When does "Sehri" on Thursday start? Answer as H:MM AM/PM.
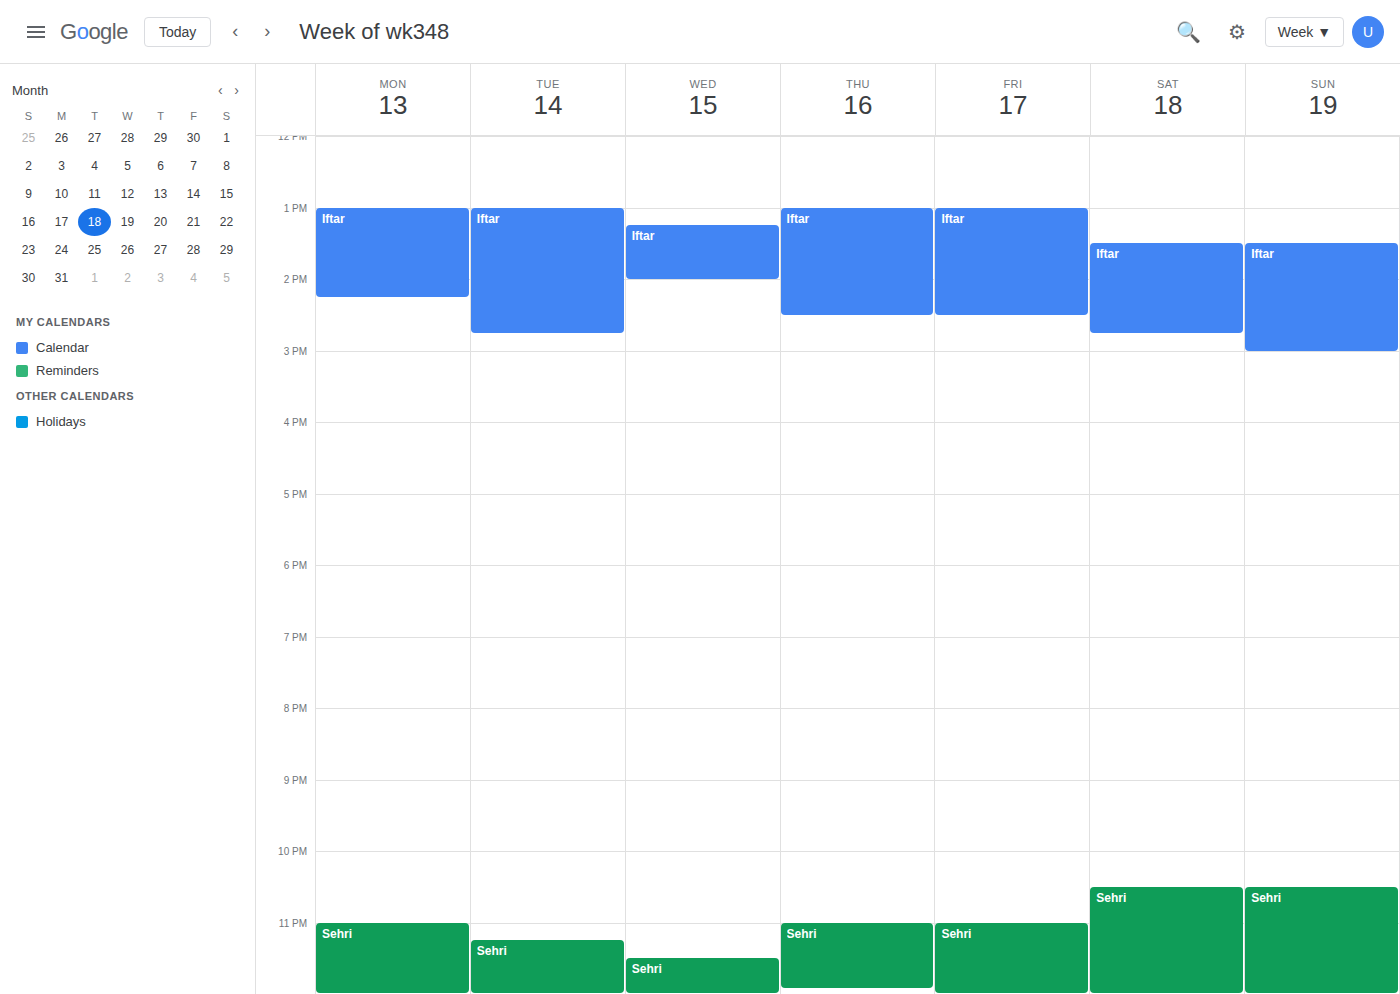
11:00 PM